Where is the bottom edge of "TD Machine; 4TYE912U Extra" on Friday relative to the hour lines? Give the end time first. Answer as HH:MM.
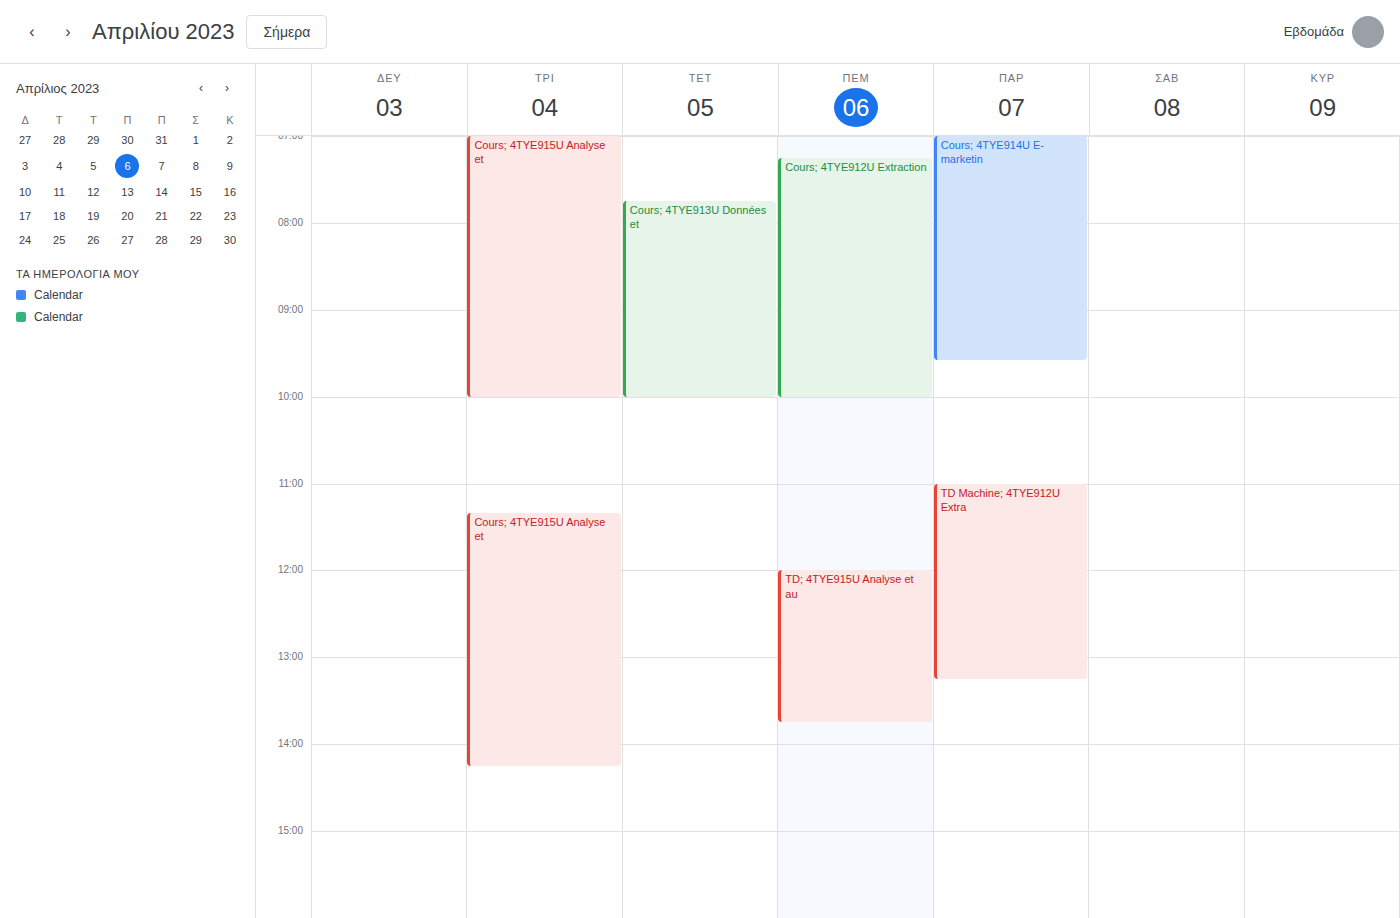
13:15 -- neither: a quarter of the way from the 13:00 line to the 14:00 line.